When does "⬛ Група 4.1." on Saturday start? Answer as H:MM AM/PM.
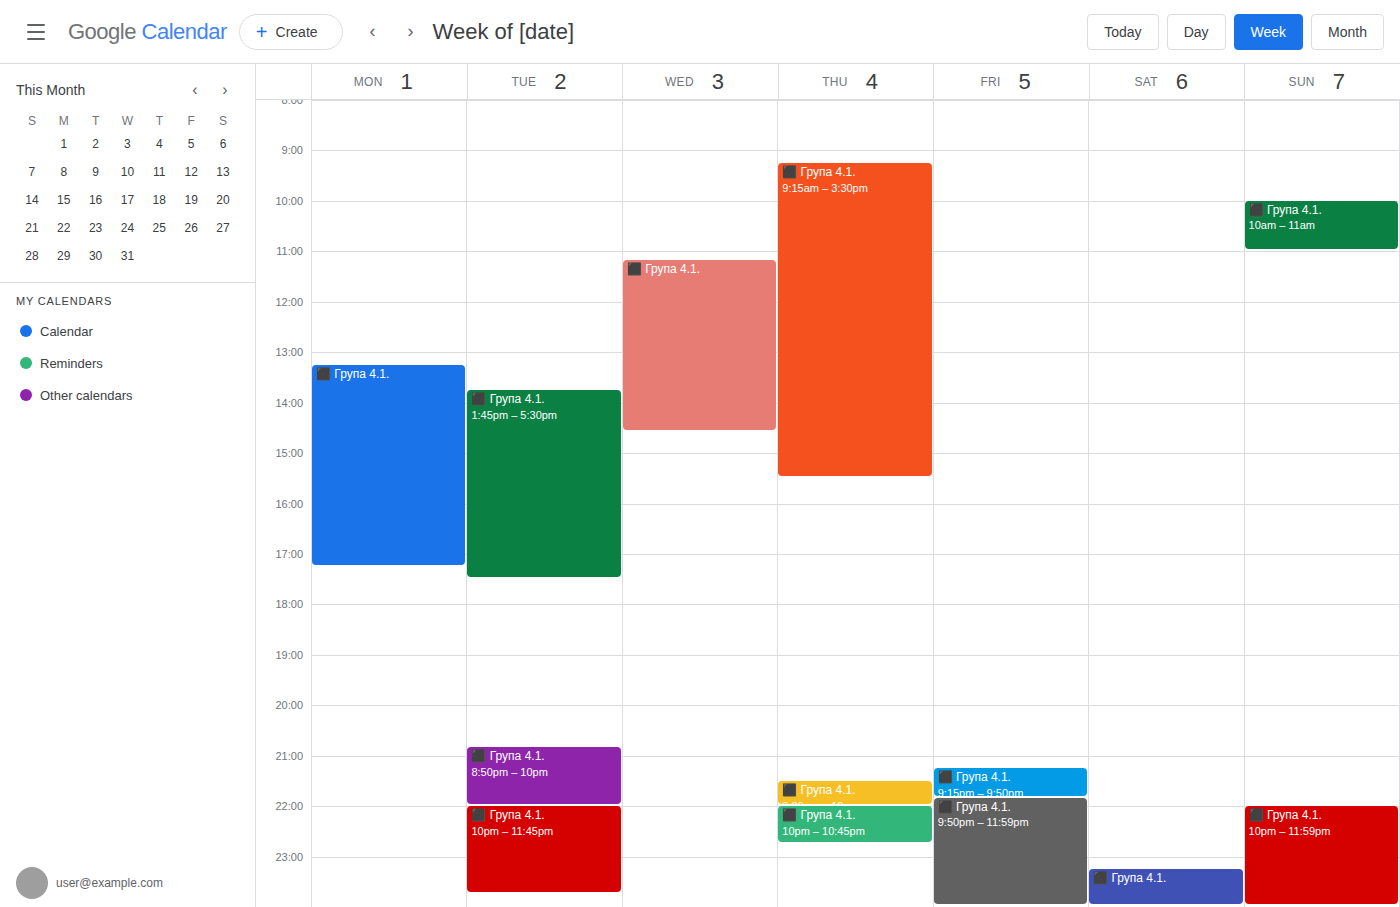
11:15 PM